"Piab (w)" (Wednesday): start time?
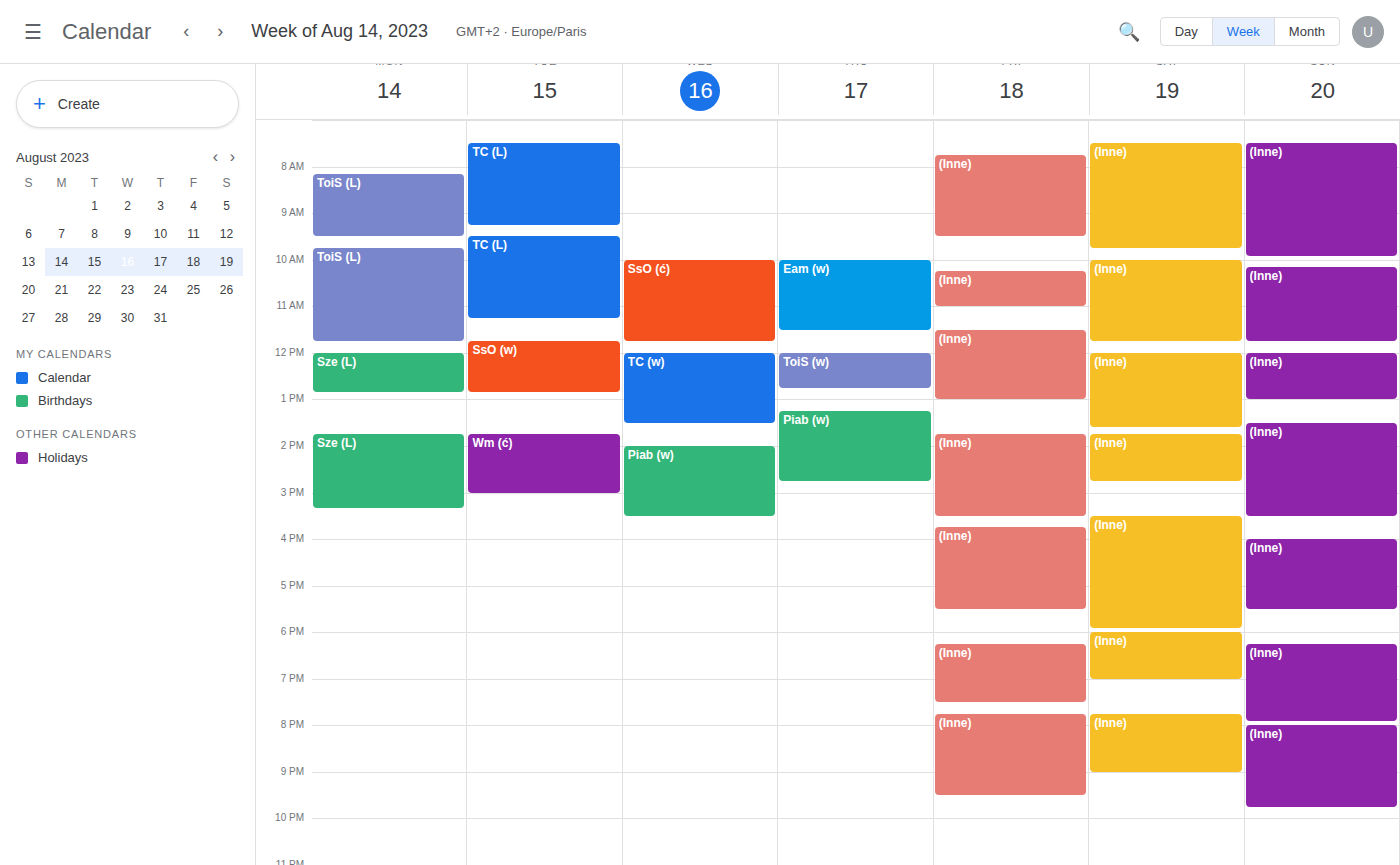
2:00 PM